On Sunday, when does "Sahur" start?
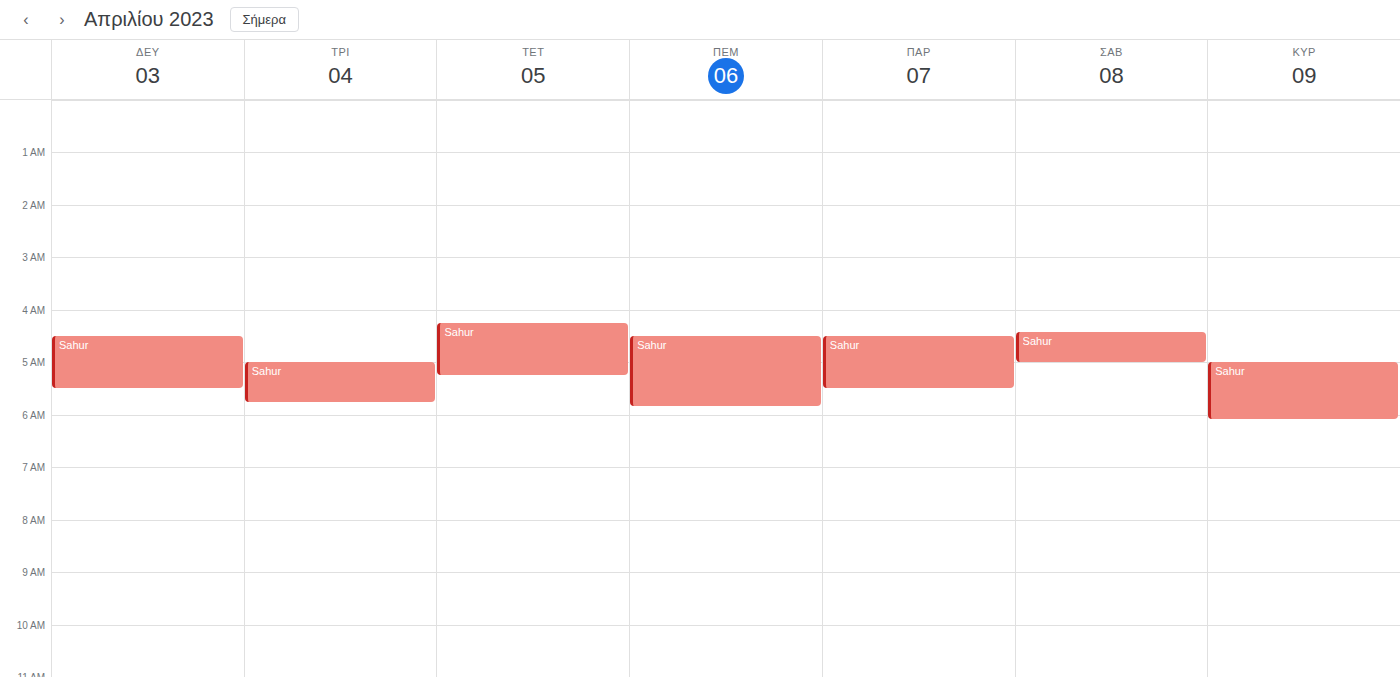
5:00 AM